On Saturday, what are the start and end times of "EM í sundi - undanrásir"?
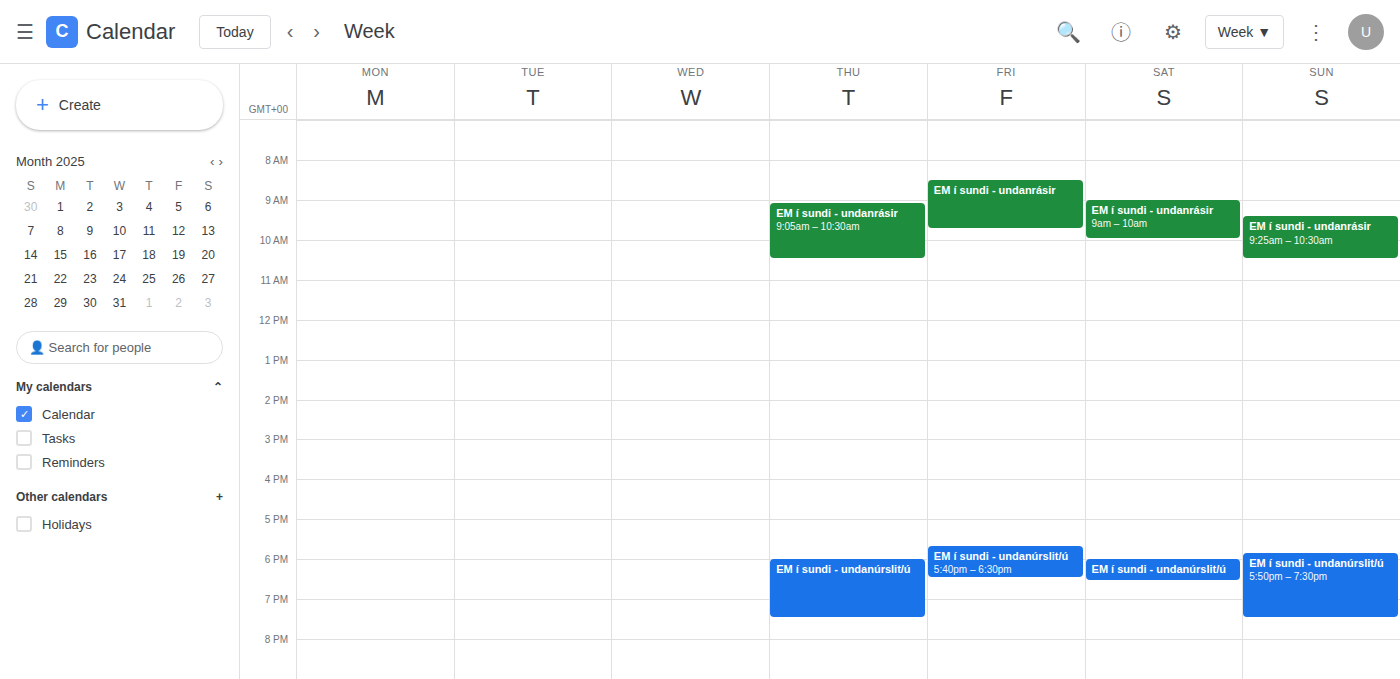
09:00 to 10:00